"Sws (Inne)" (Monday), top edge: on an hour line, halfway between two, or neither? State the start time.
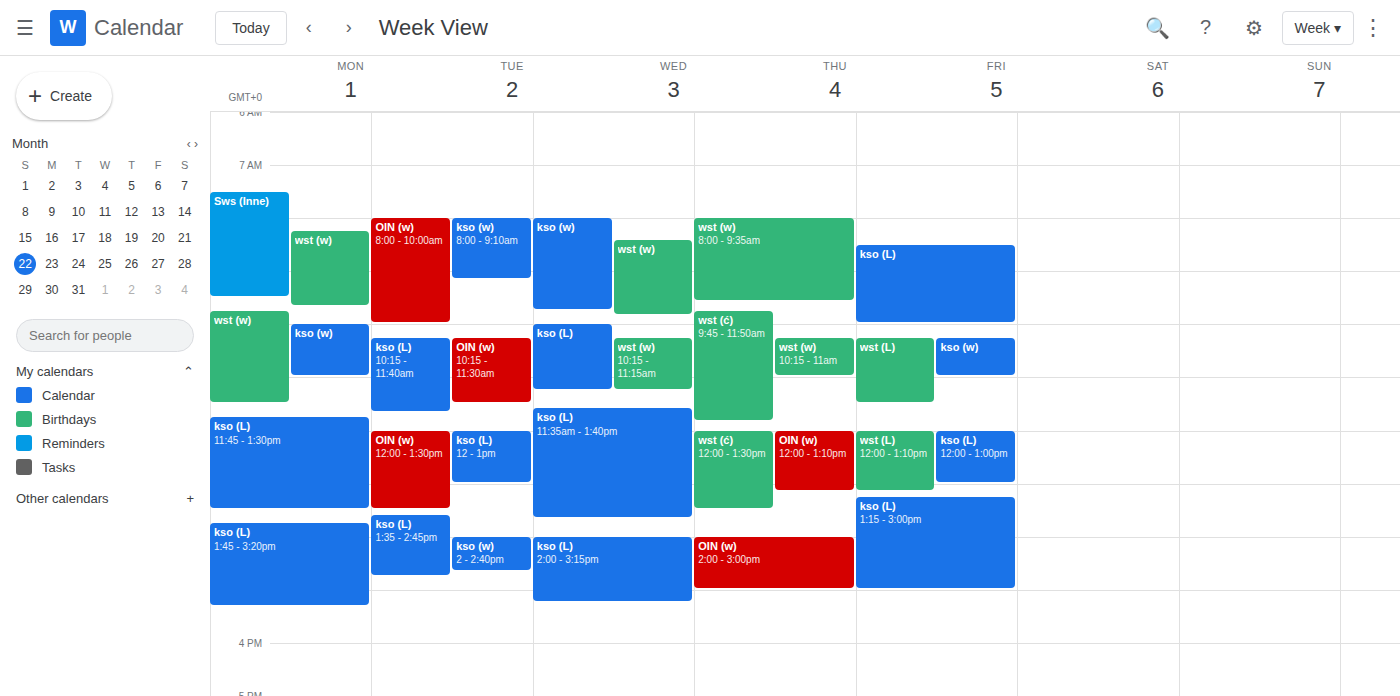
7:30 AM -- halfway between the 7 AM and 8 AM lines.